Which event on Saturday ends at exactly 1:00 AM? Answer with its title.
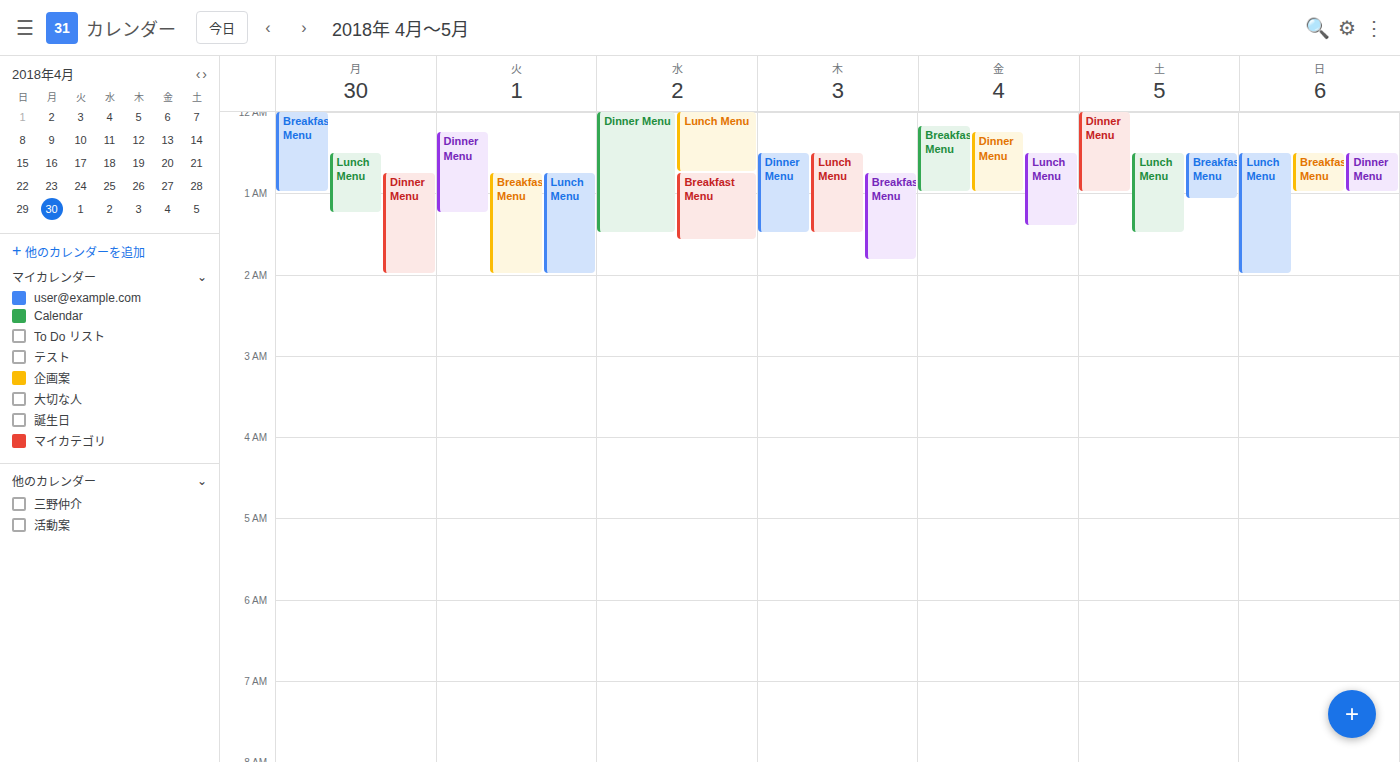
"Dinner Menu"